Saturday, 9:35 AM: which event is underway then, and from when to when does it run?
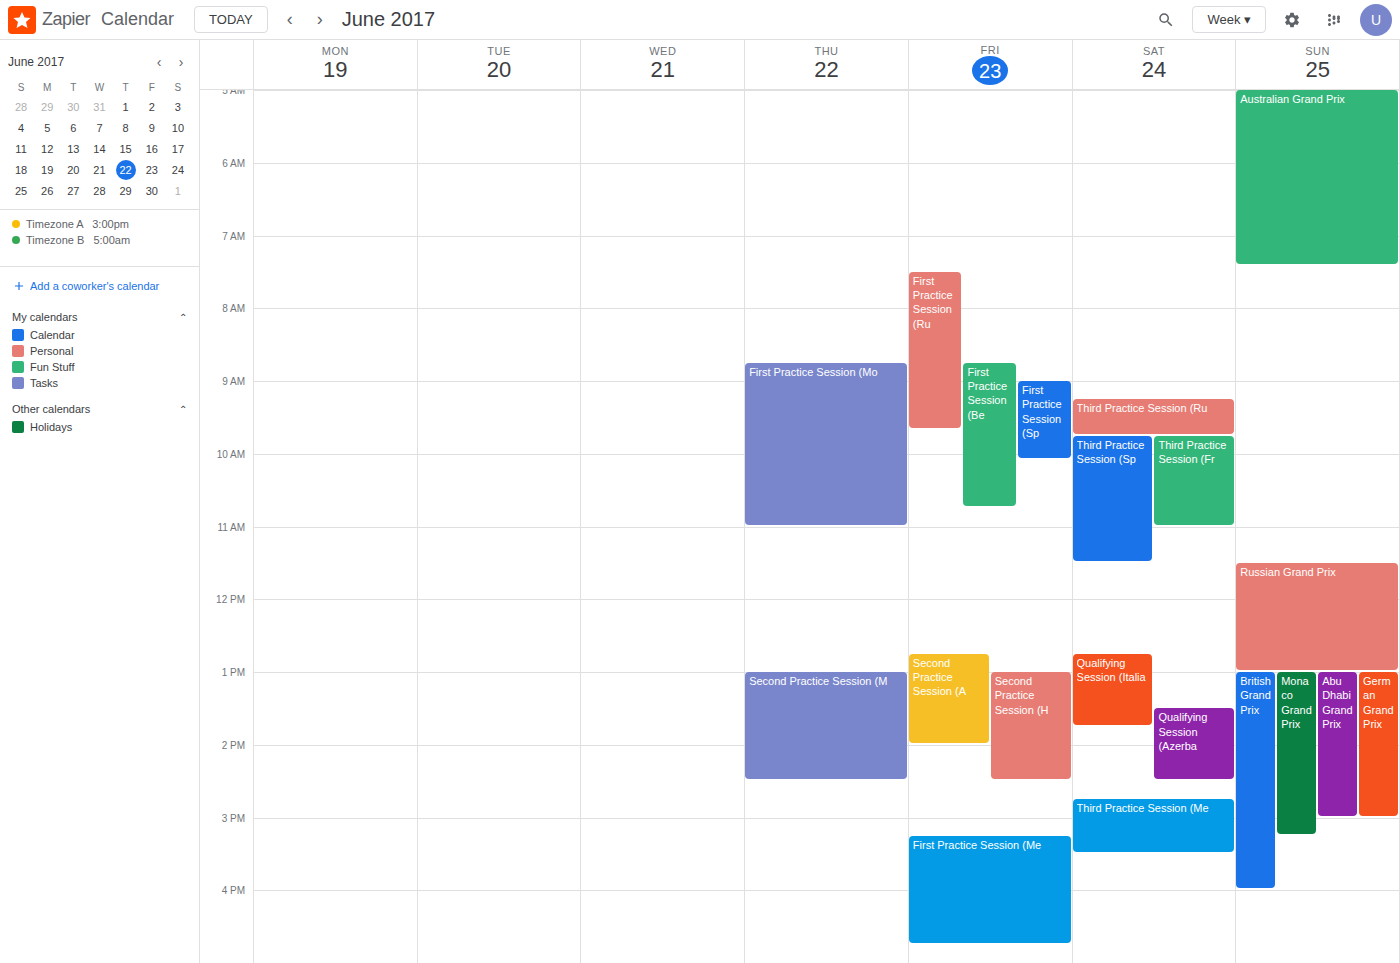
"Third Practice Session (Ru", 9:15 AM to 9:45 AM